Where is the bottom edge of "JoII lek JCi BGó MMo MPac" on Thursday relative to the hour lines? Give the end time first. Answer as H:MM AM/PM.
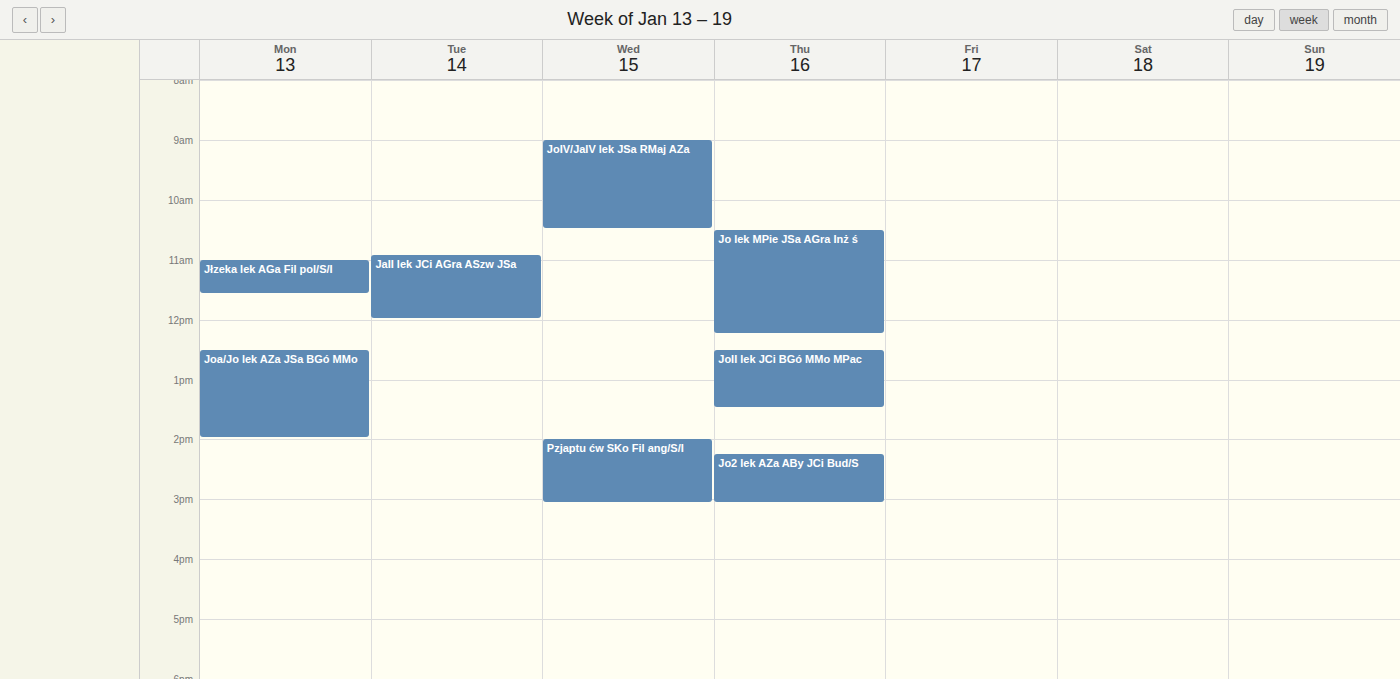
1:30 PM -- halfway between the 1 PM and 2 PM lines.